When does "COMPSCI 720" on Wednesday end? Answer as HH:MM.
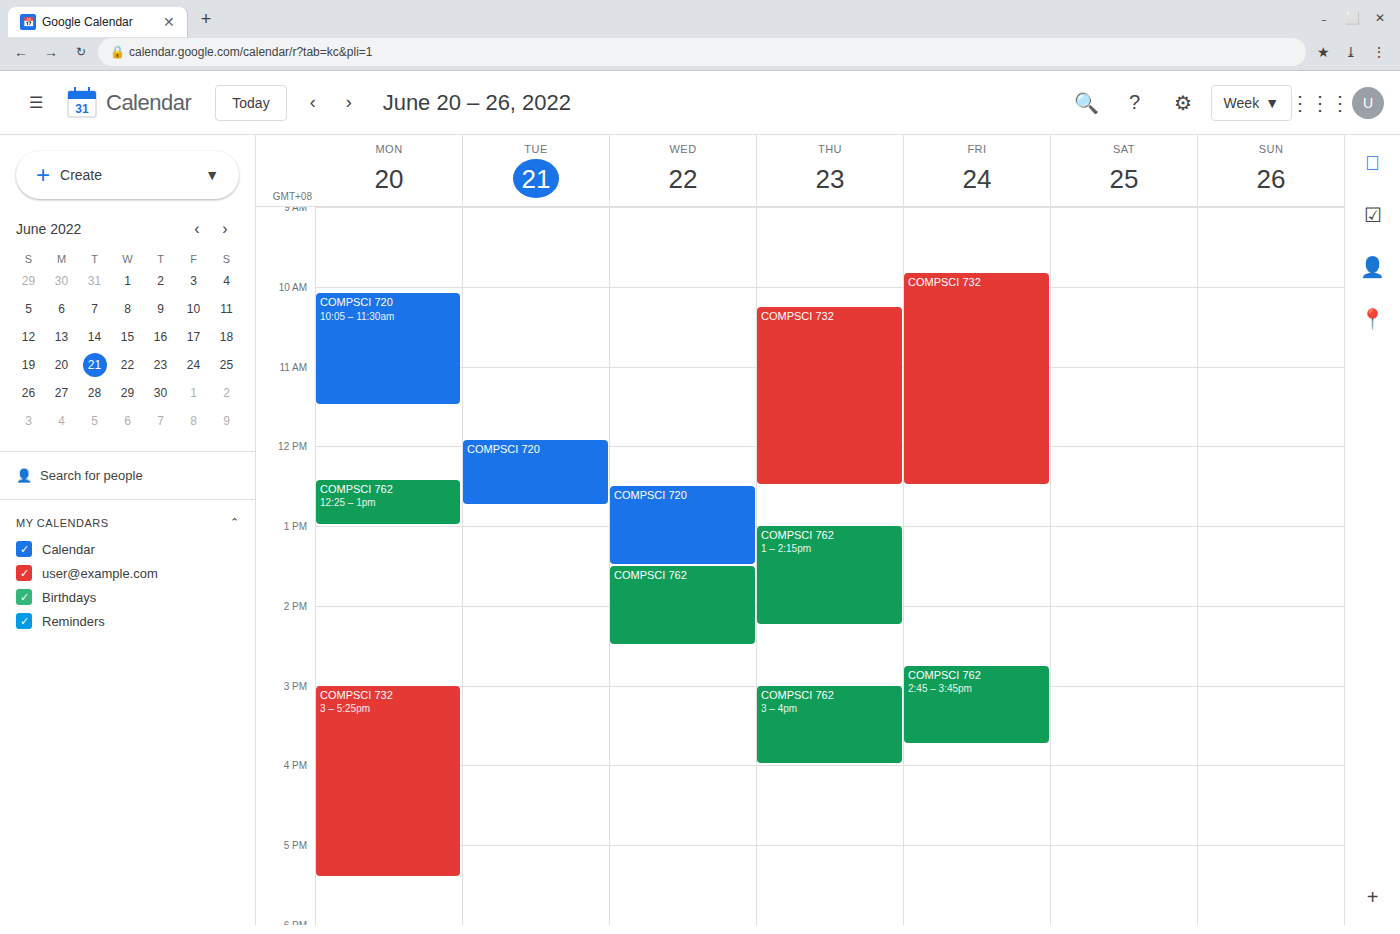
13:30